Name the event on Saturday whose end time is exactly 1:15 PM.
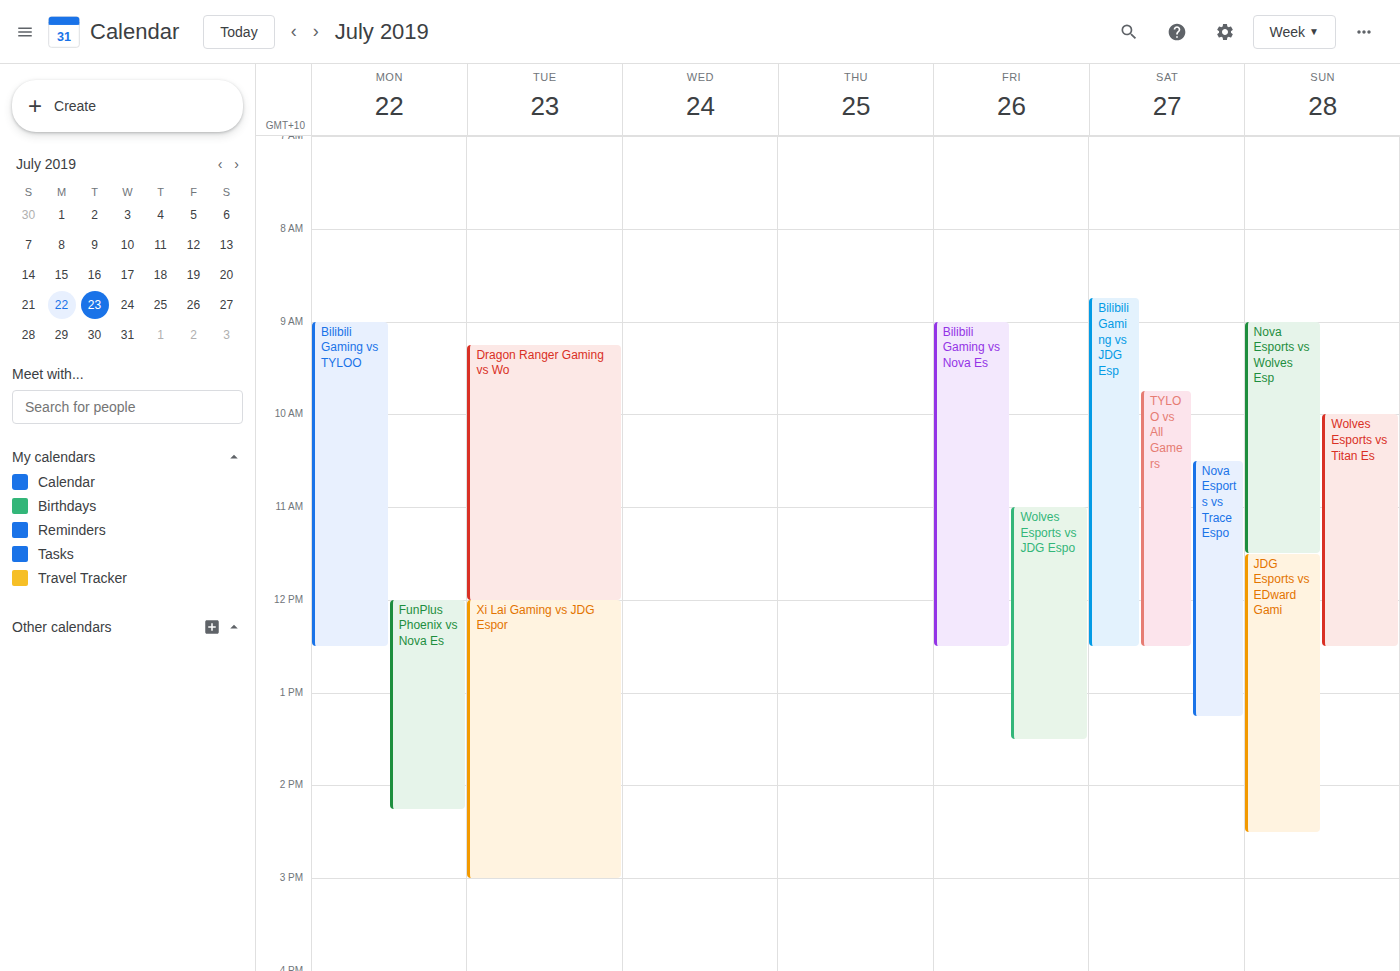
"Nova Esports vs Trace Espo"